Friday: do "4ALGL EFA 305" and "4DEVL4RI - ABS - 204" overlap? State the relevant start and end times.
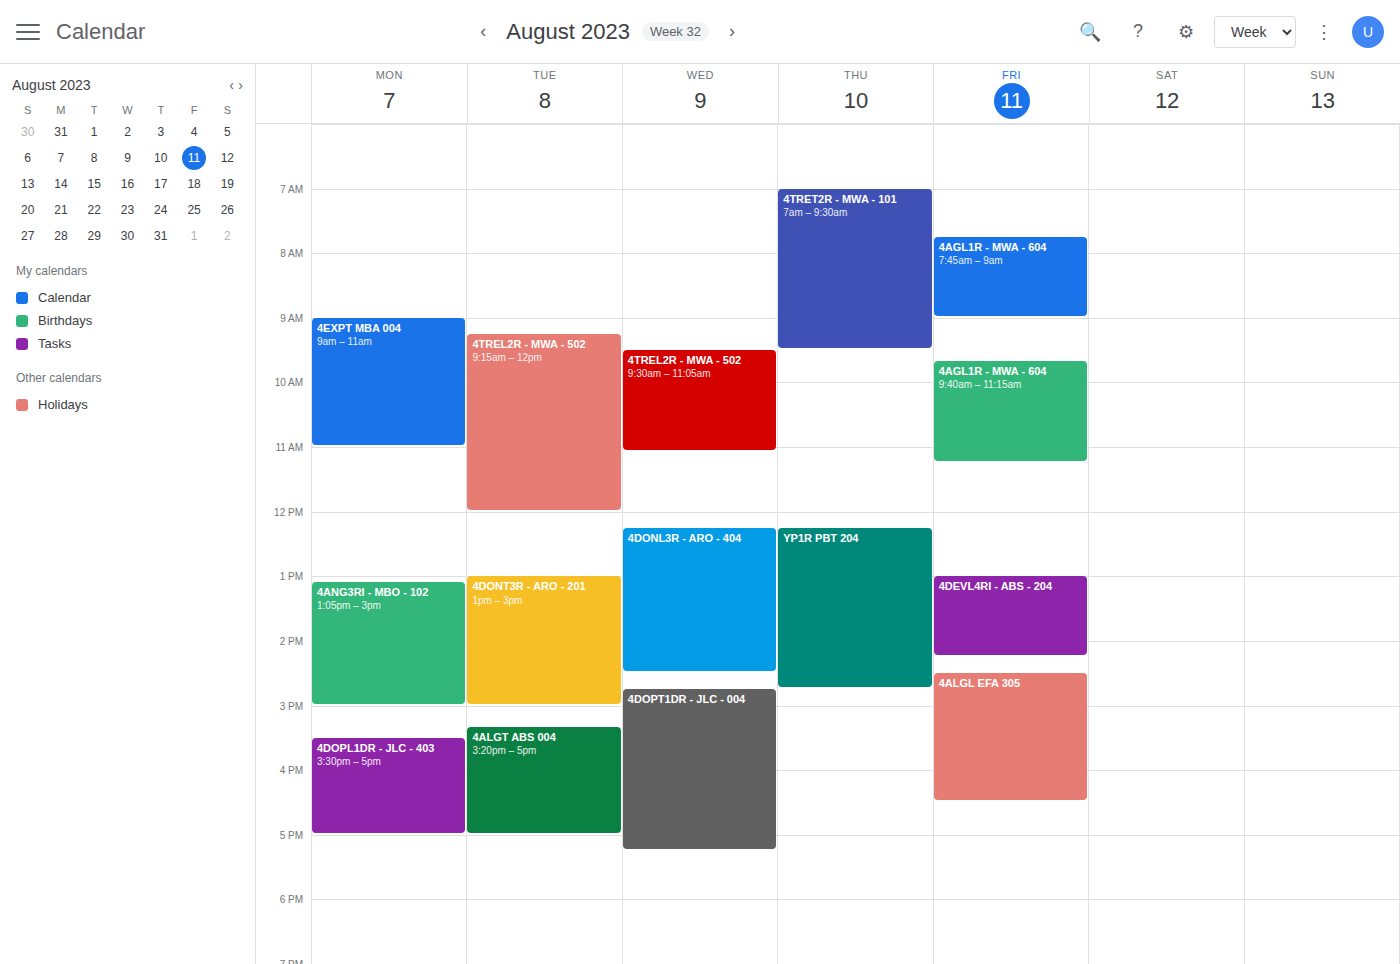
"4DEVL4RI - ABS - 204" ends at 2:15 PM and "4ALGL EFA 305" starts at 2:30 PM -- no overlap.